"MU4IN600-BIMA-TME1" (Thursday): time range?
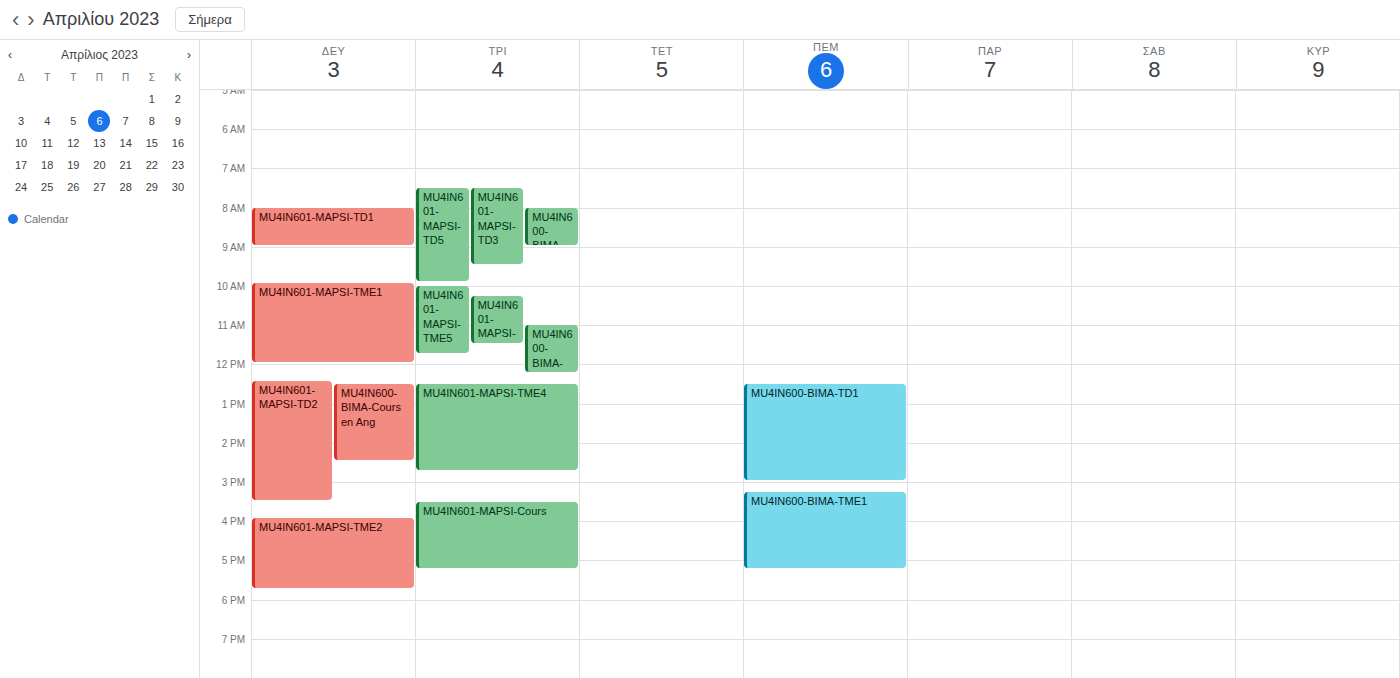
3:15 PM to 5:15 PM